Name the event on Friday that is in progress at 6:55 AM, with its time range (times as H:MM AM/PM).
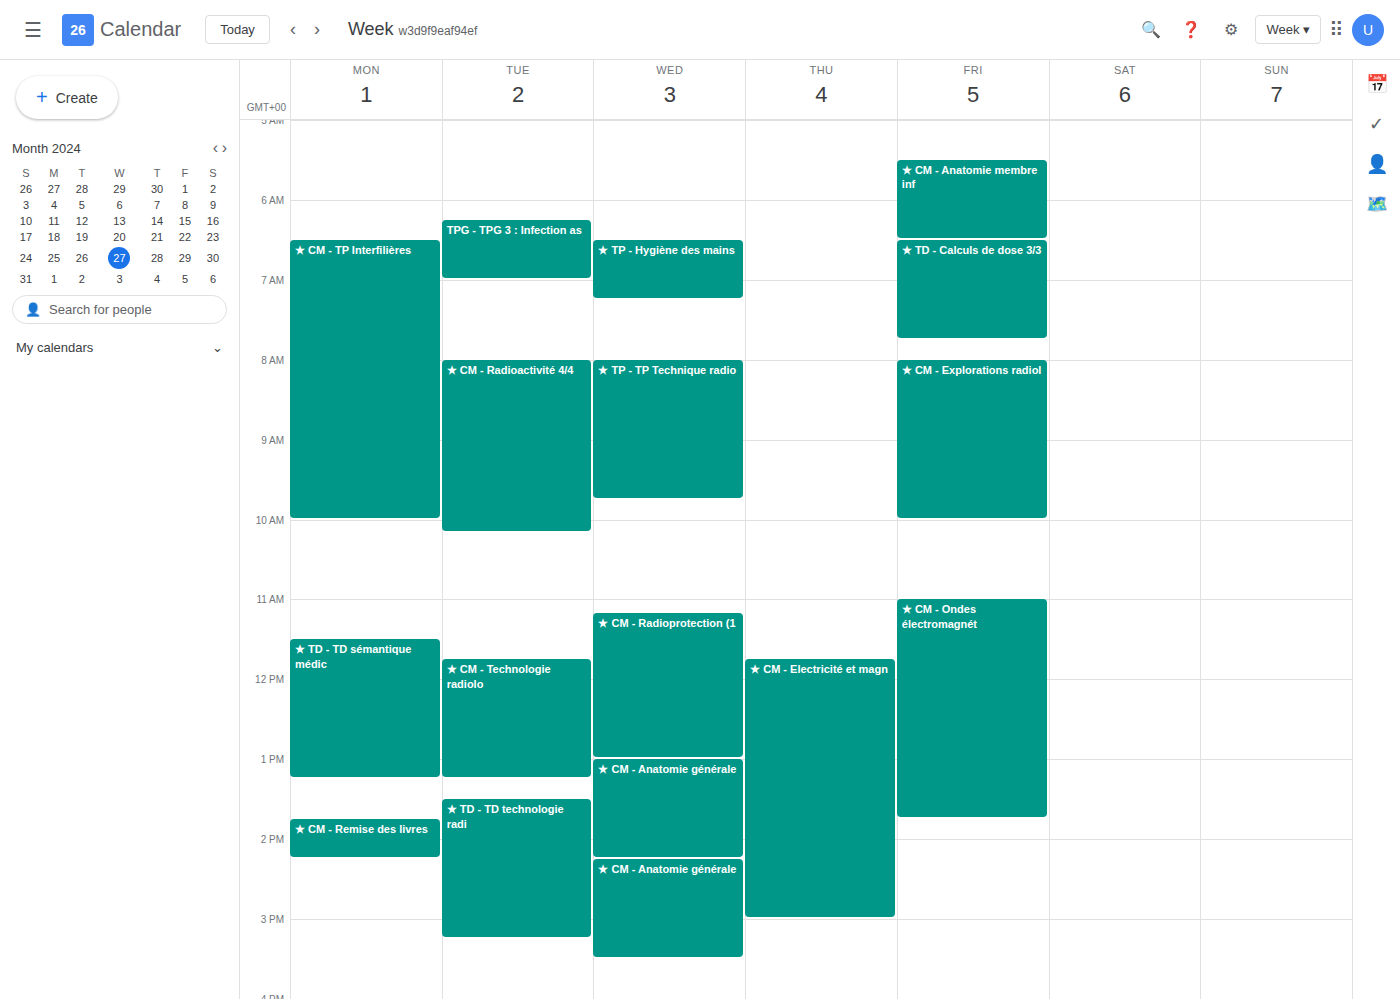
"★ TD - Calculs de dose 3/3", 6:30 AM to 7:45 AM